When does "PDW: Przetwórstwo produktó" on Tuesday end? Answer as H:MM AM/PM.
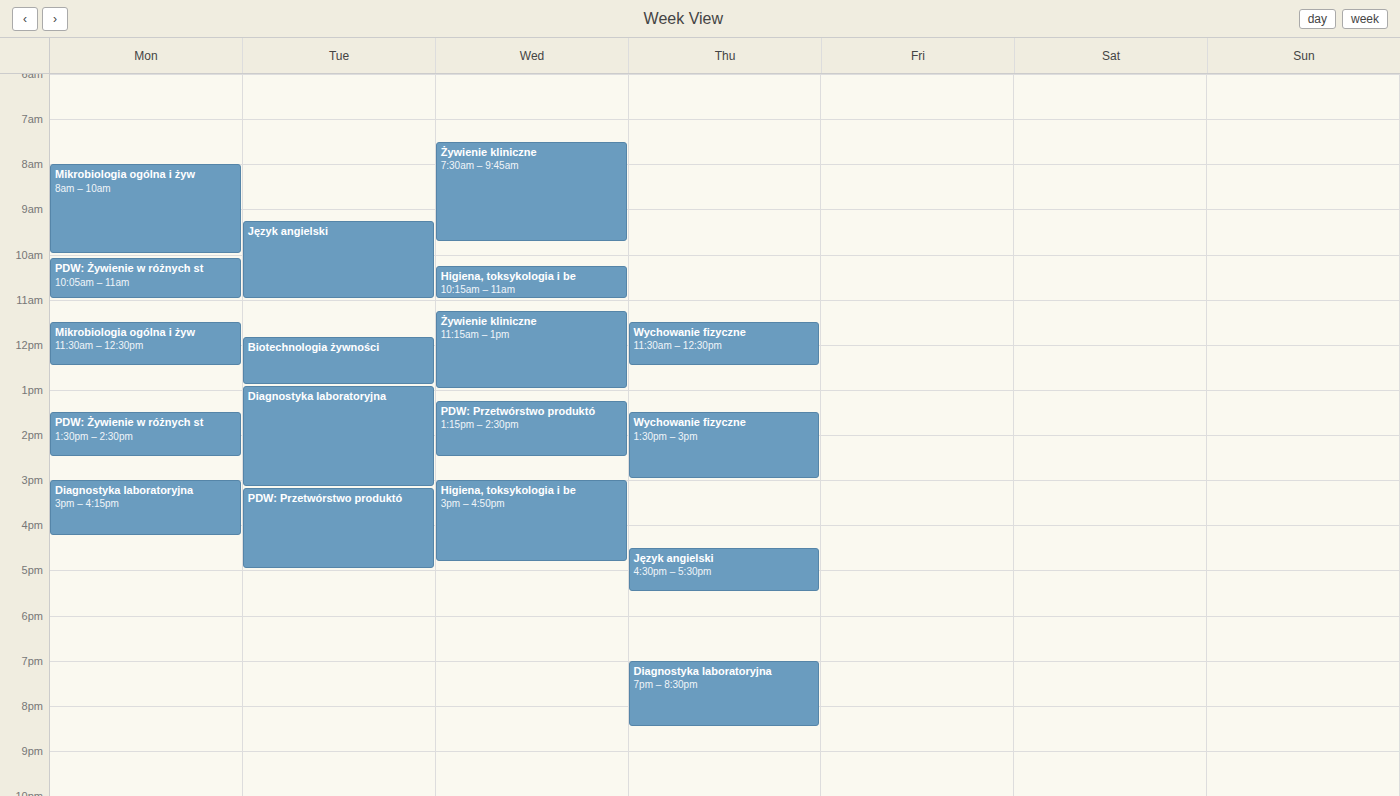
5:00 PM